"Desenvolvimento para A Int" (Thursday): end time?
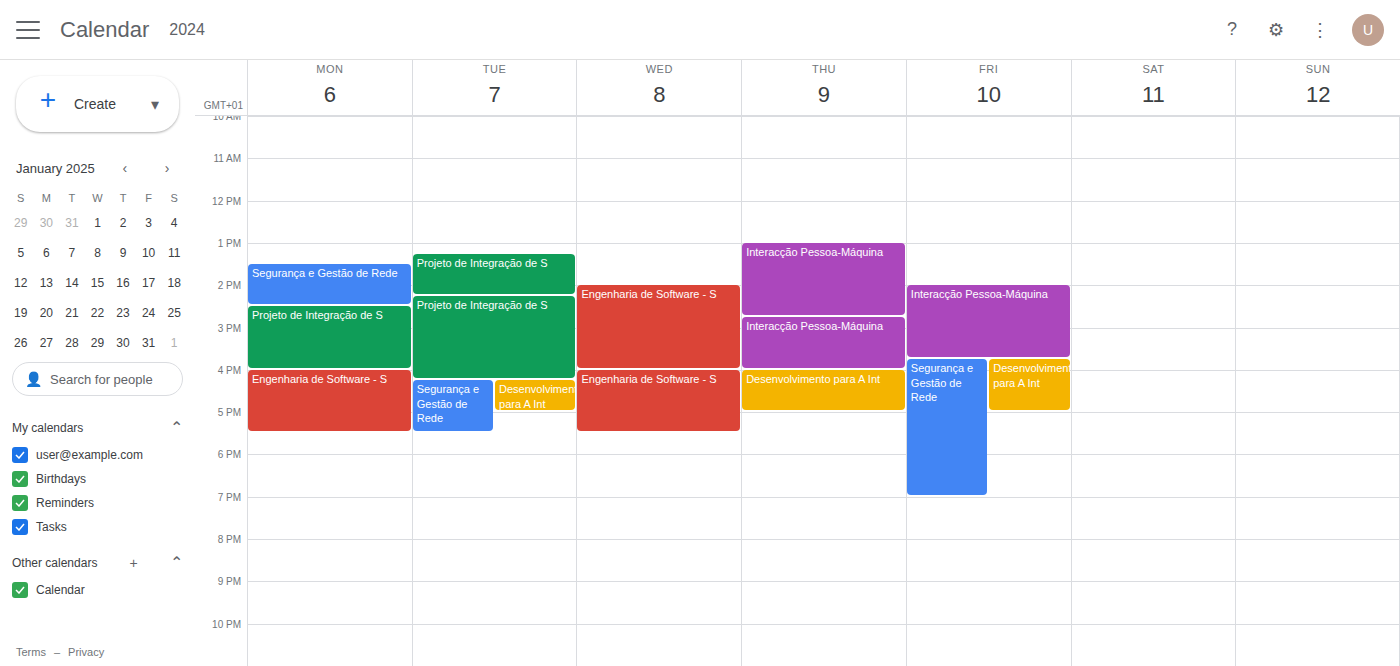
5:00 PM